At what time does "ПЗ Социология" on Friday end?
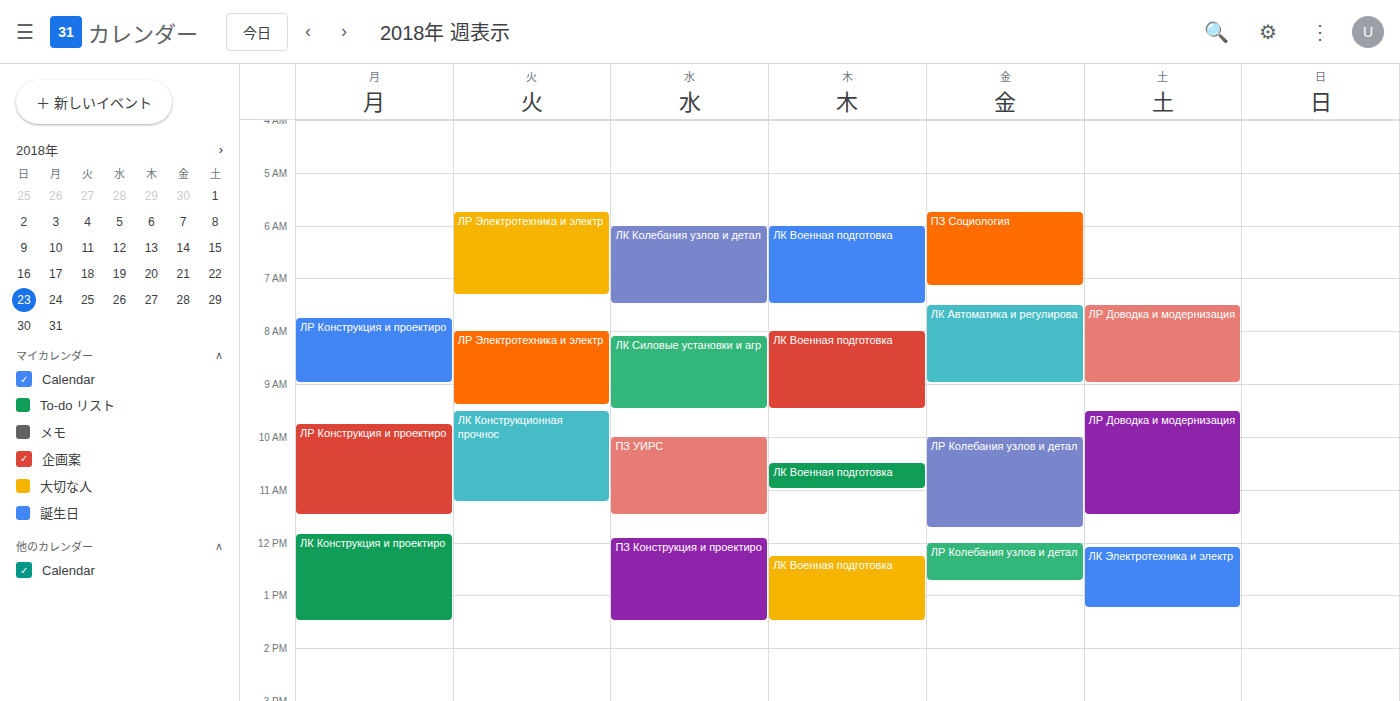
7:10 AM